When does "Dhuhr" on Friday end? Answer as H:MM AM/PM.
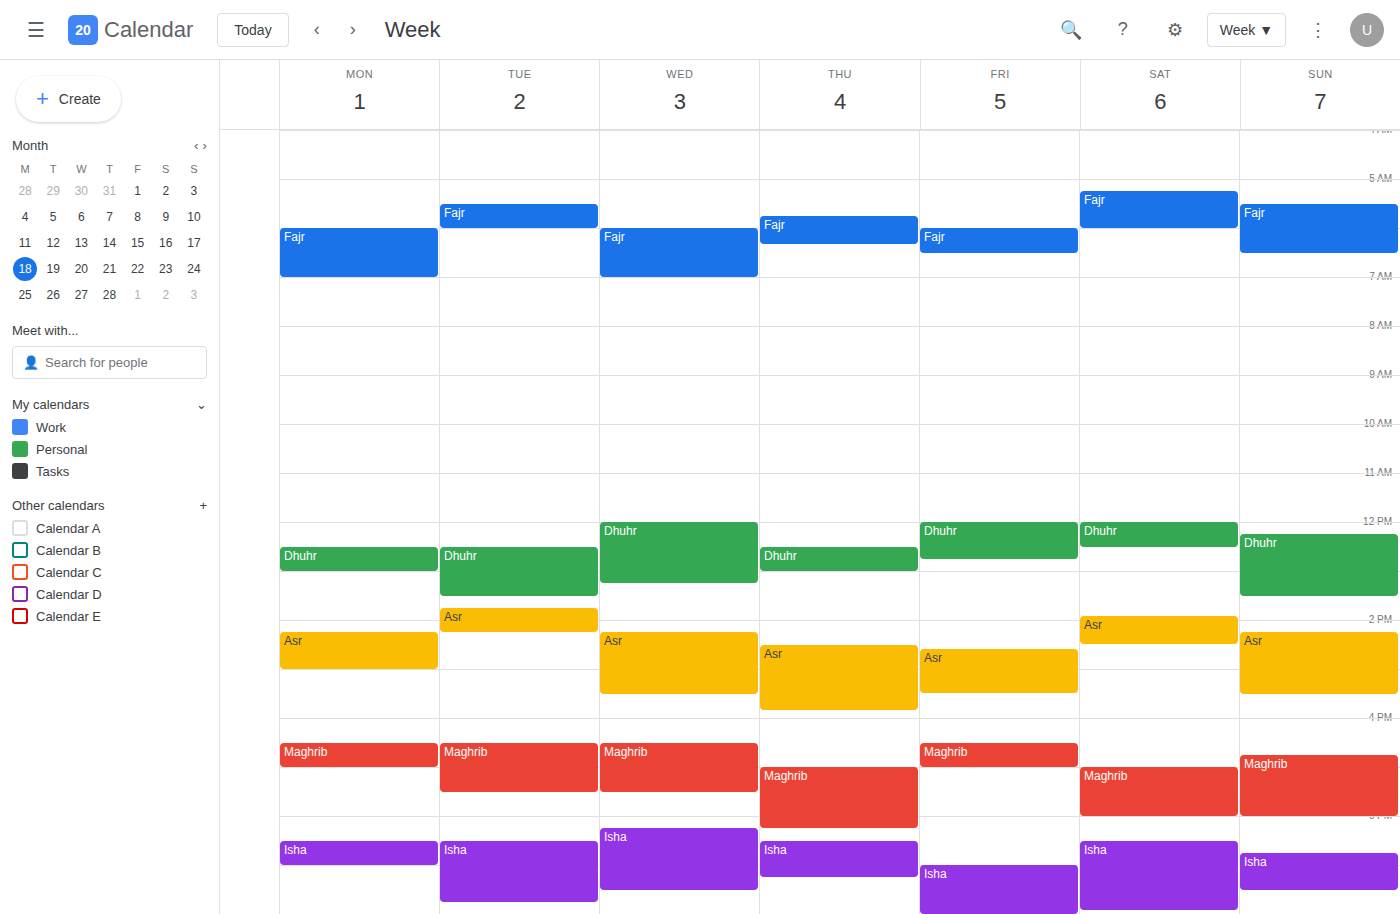
12:45 PM